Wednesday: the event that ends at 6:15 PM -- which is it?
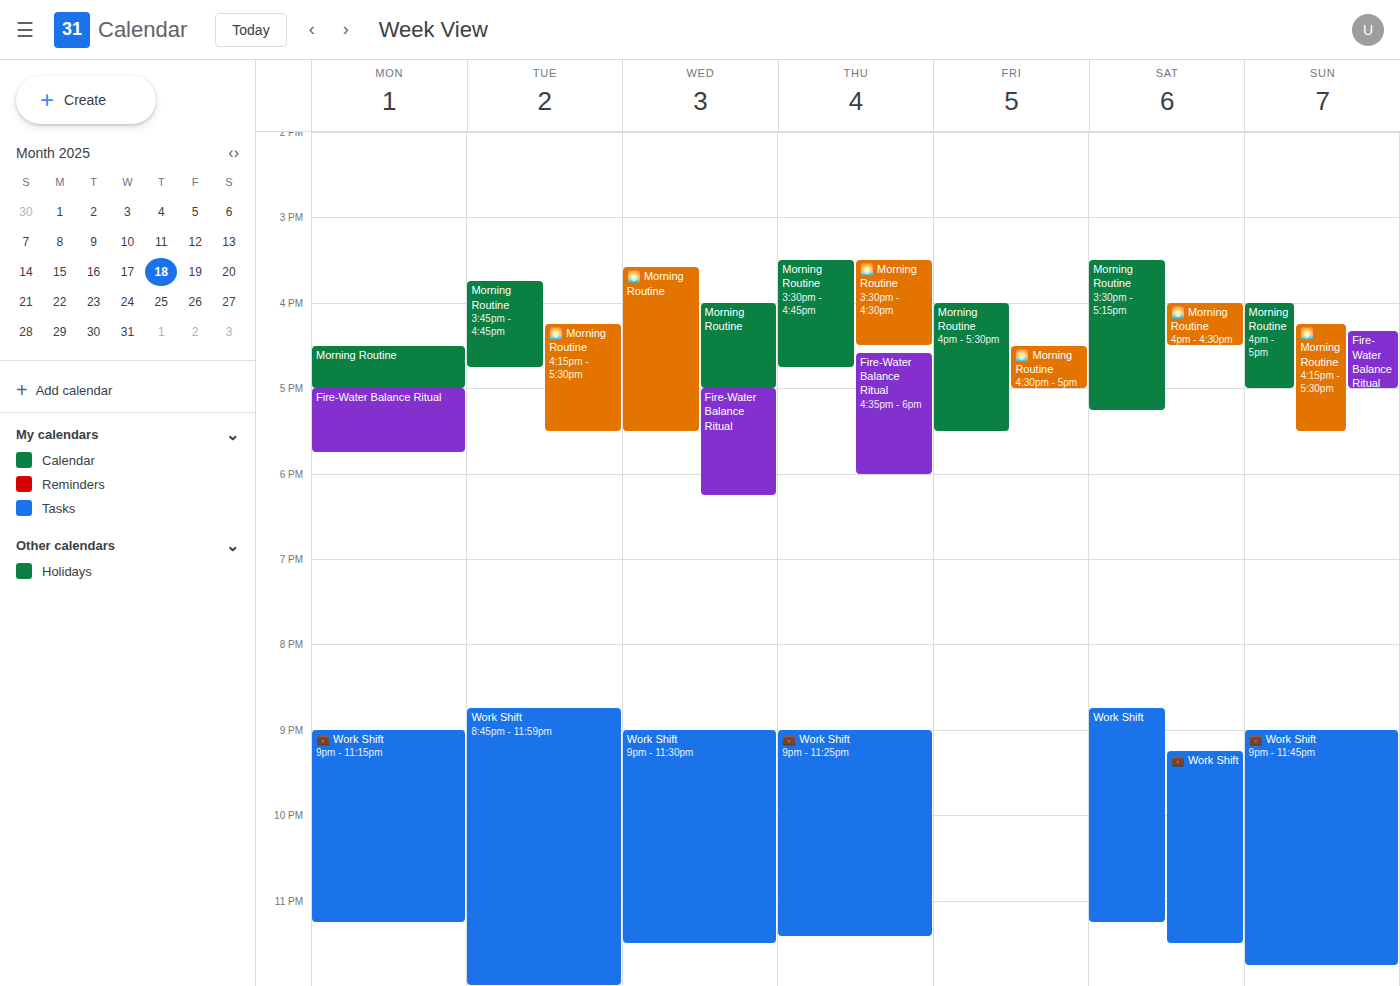
"Fire-Water Balance Ritual"